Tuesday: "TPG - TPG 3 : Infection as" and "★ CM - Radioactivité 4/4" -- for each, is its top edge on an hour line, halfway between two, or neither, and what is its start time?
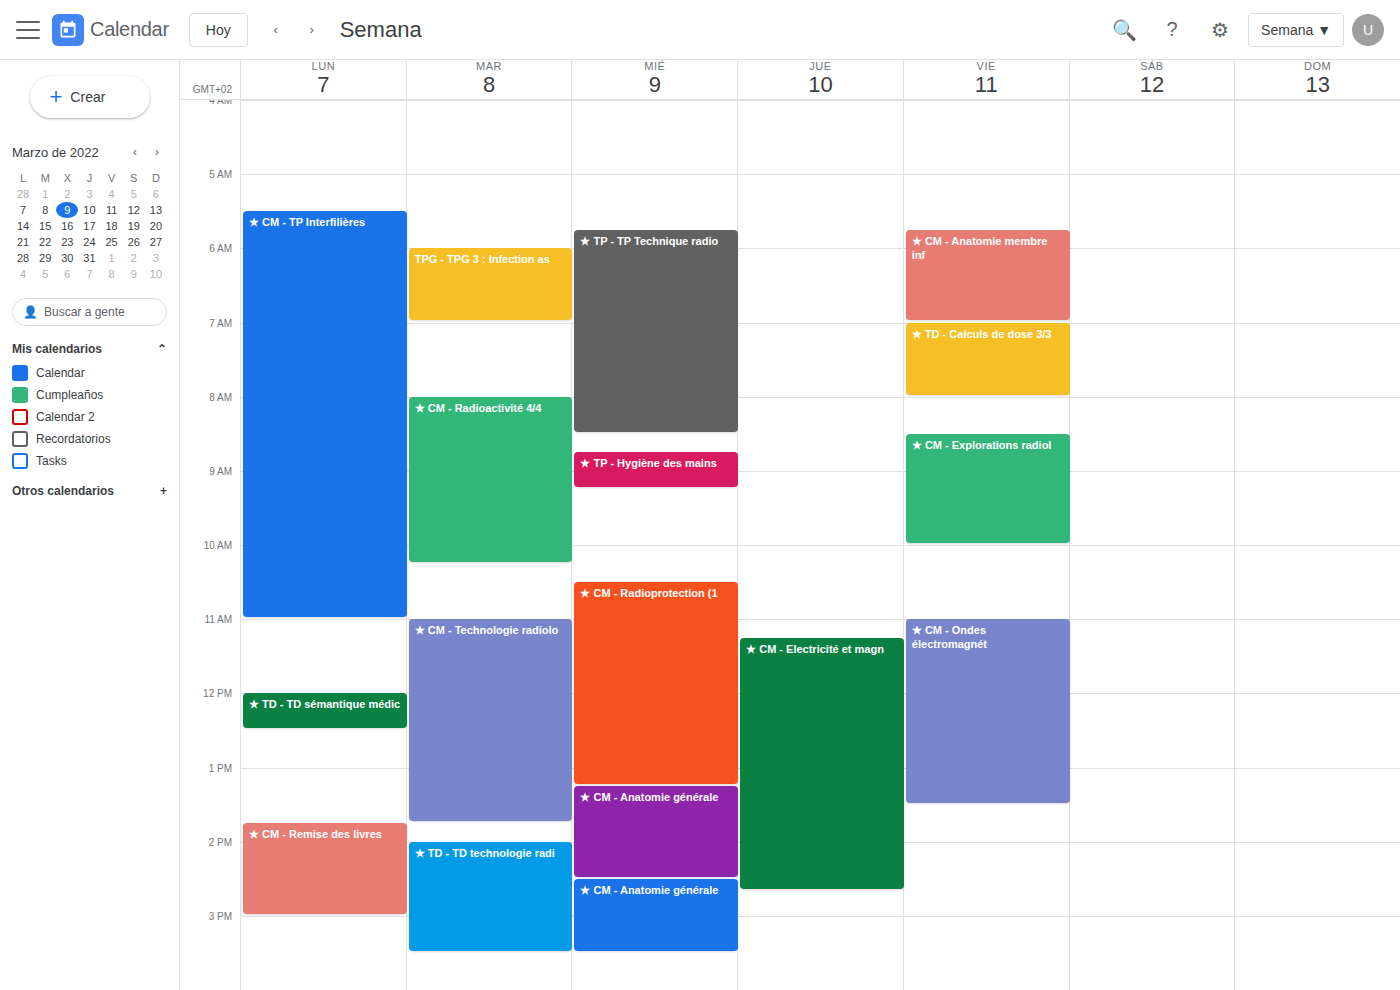
"TPG - TPG 3 : Infection as": 06:00, exactly on the 06:00 line. "★ CM - Radioactivité 4/4": 08:00, exactly on the 08:00 line.